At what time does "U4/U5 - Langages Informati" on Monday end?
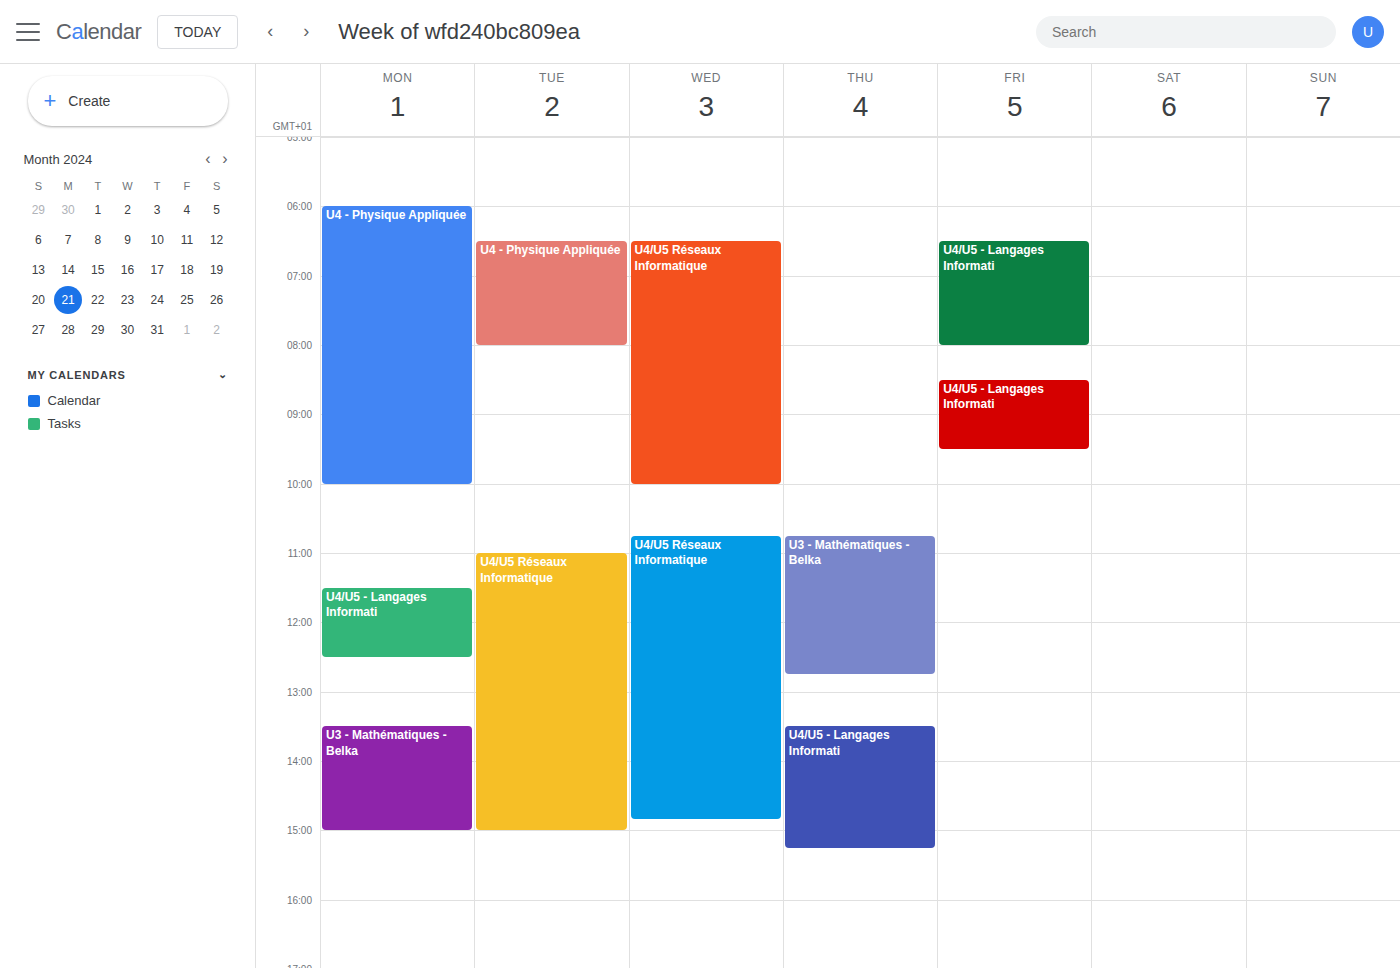
12:30 PM